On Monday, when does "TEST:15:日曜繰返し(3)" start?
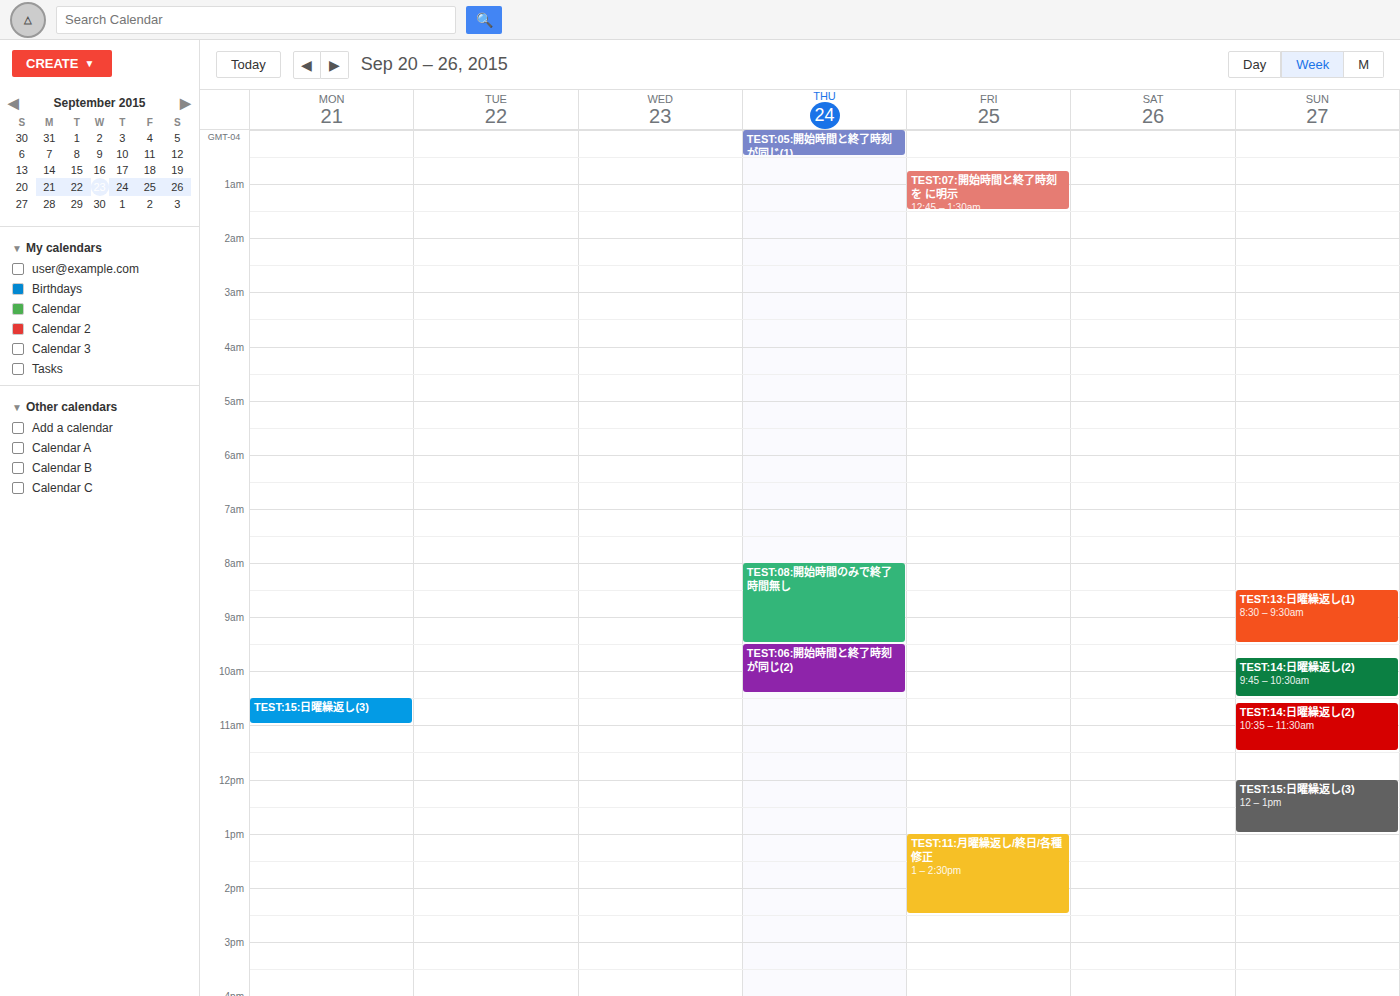
10:30 AM